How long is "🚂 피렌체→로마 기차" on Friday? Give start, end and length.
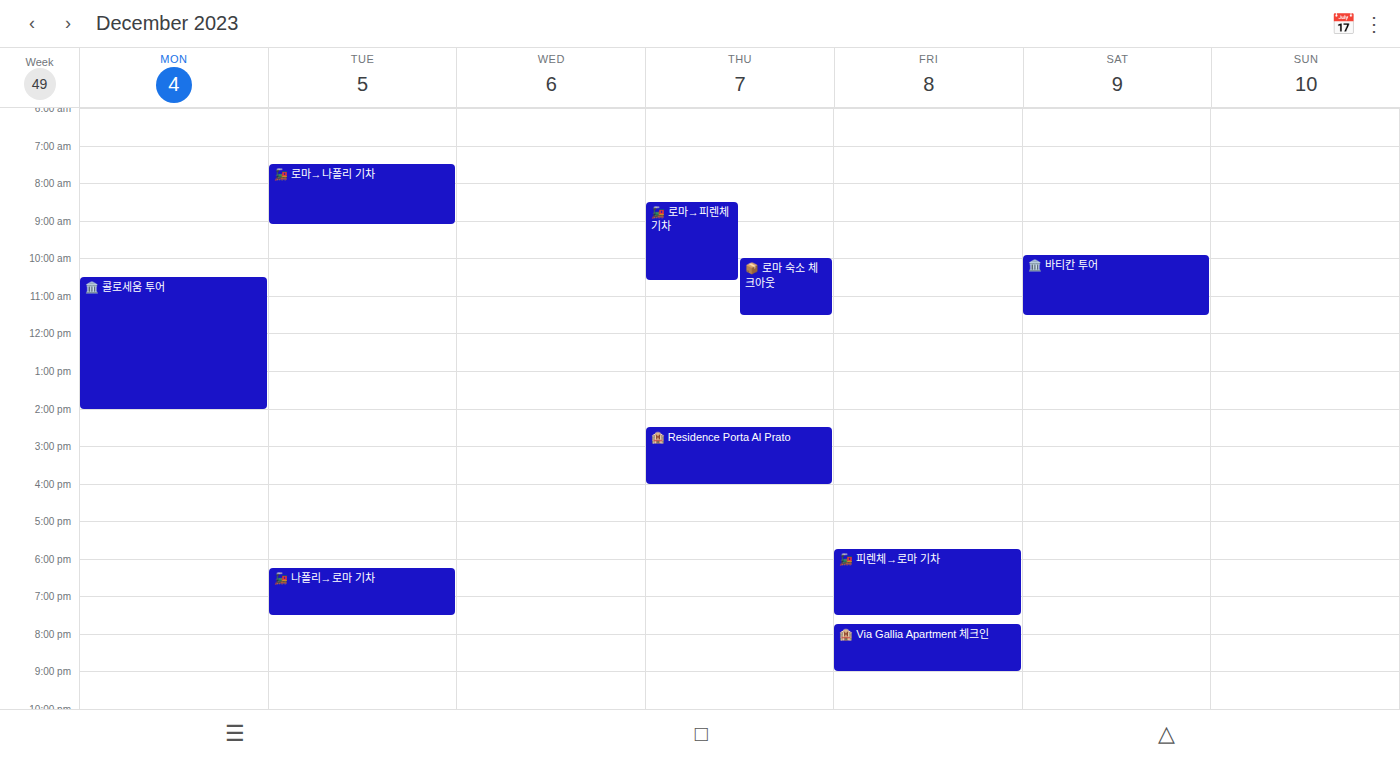
5:45 PM to 7:30 PM, 1 hour 45 minutes